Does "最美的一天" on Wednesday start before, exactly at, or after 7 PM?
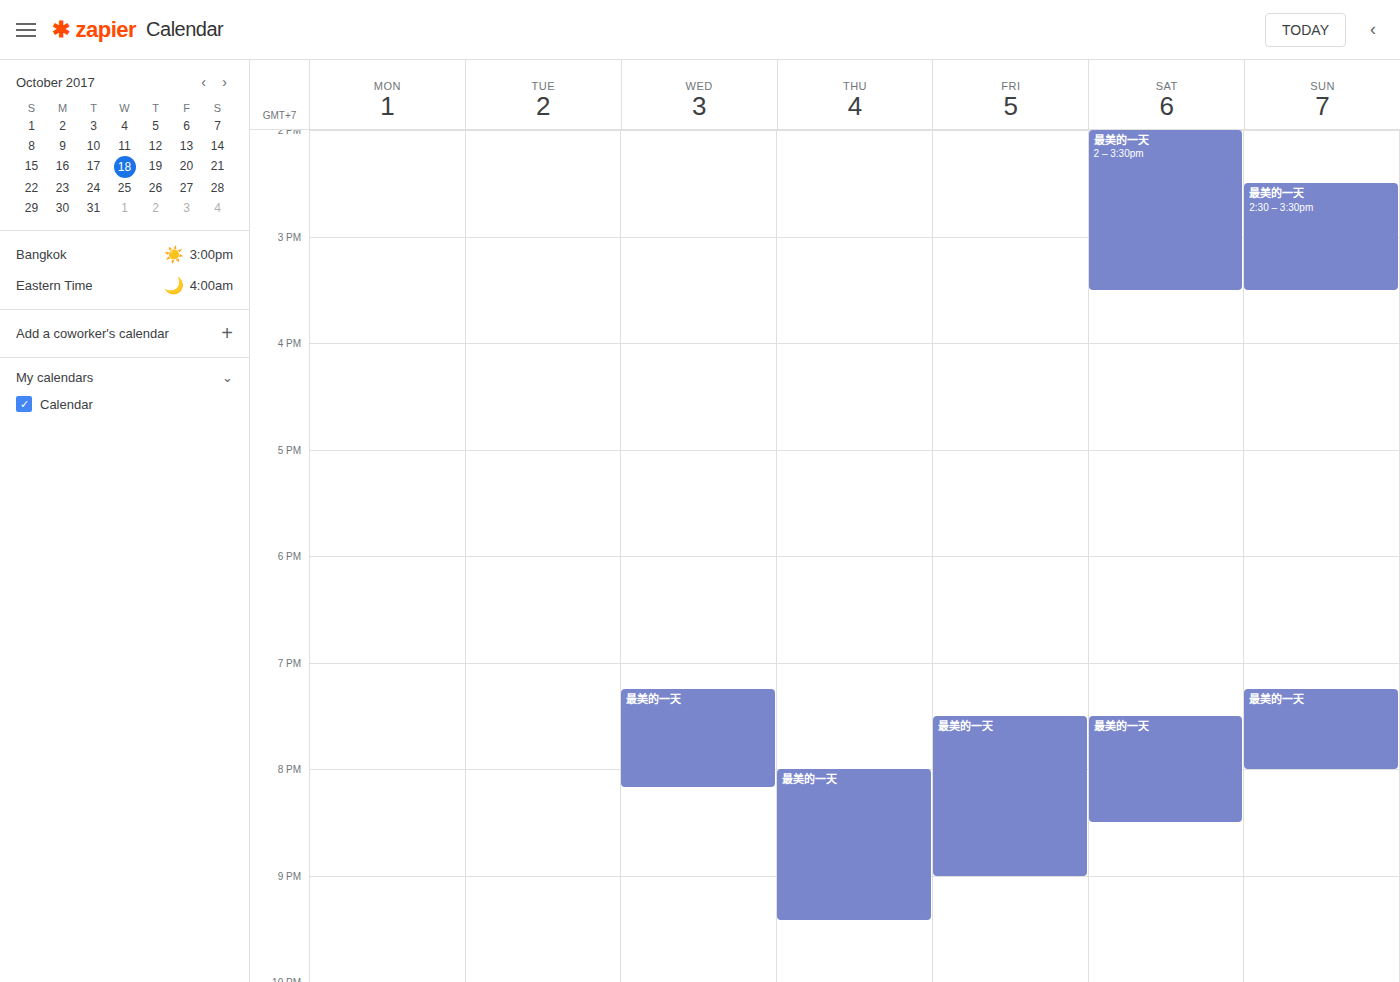
7:15 PM -- after 7 PM, 15 minutes below the 7 PM line.